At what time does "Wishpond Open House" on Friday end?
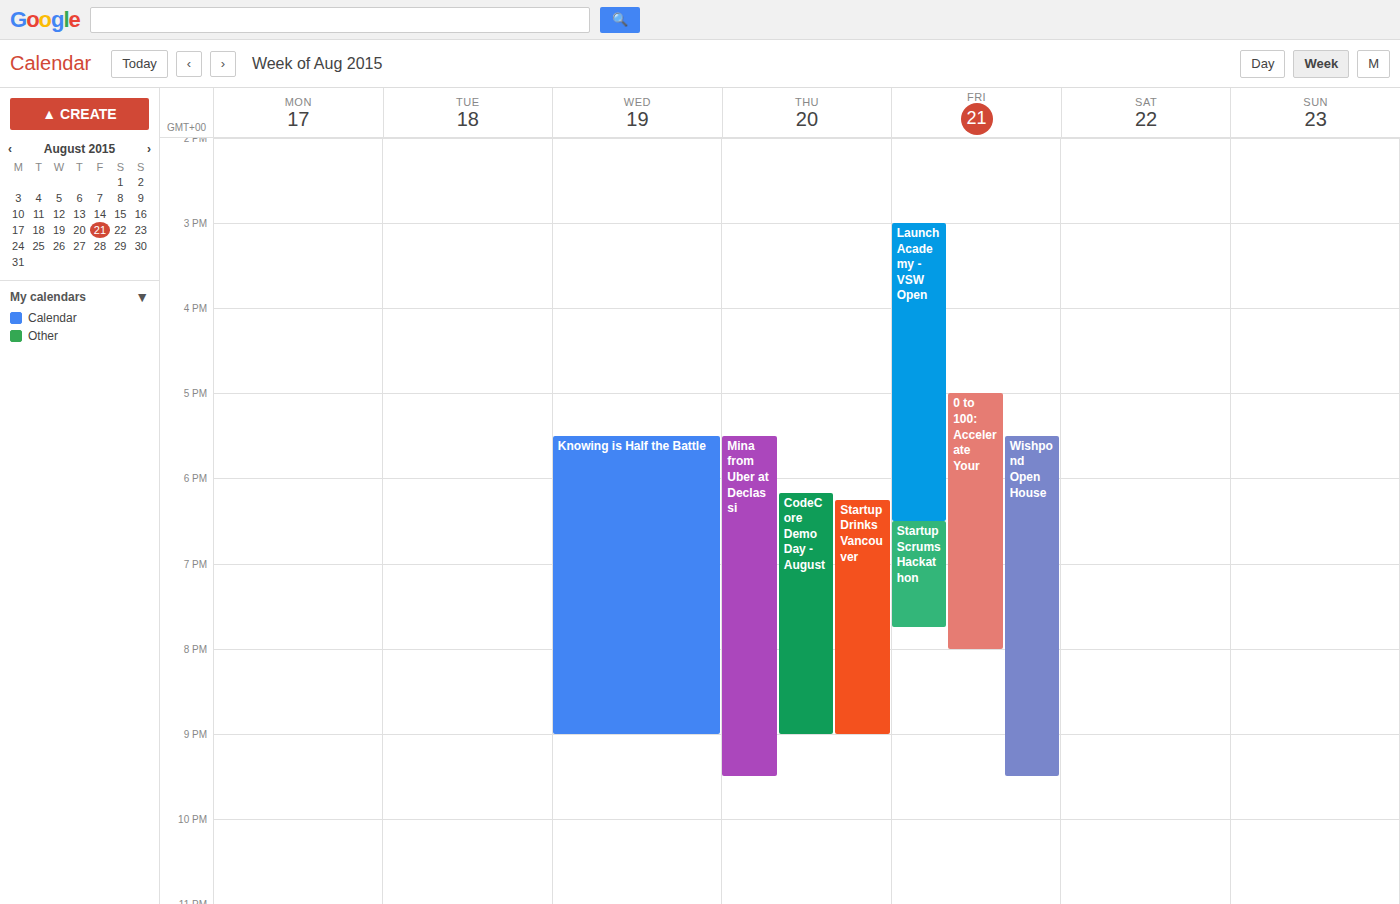
21:30